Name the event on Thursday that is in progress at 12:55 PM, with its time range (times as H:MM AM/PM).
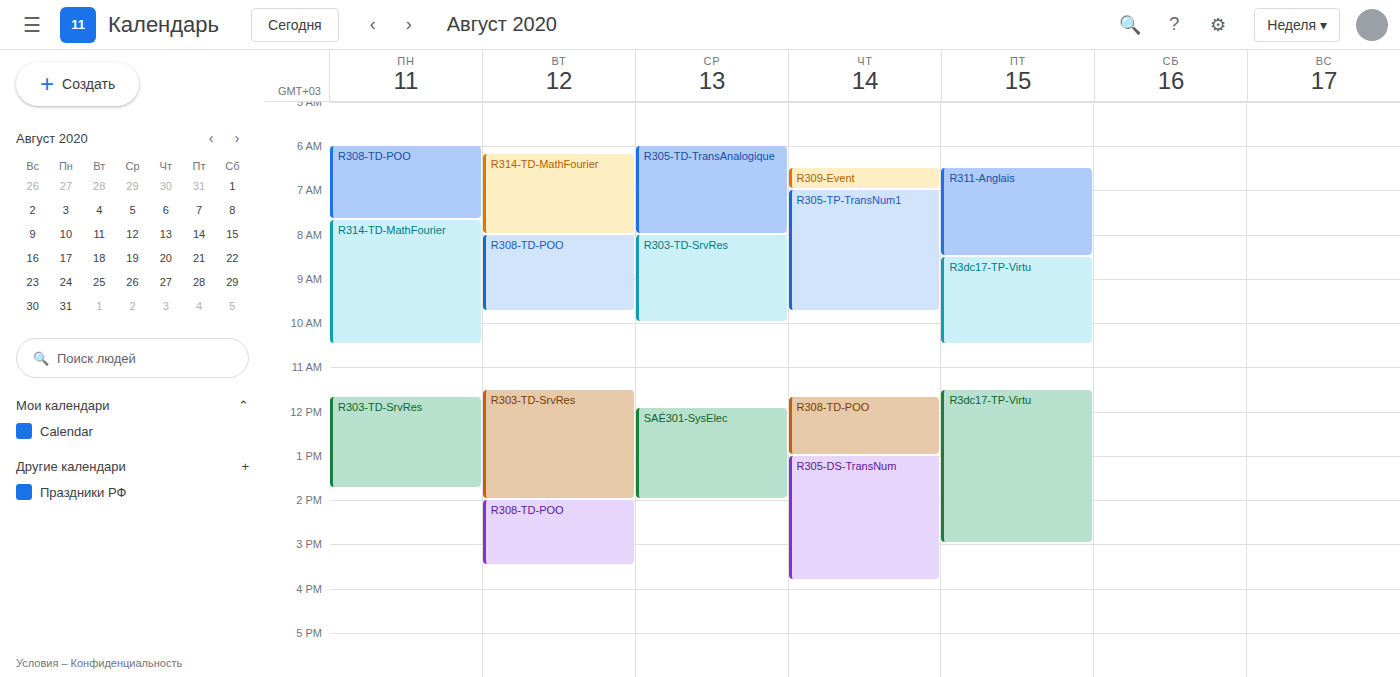
"R308-TD-POO", 11:40 AM to 1:00 PM